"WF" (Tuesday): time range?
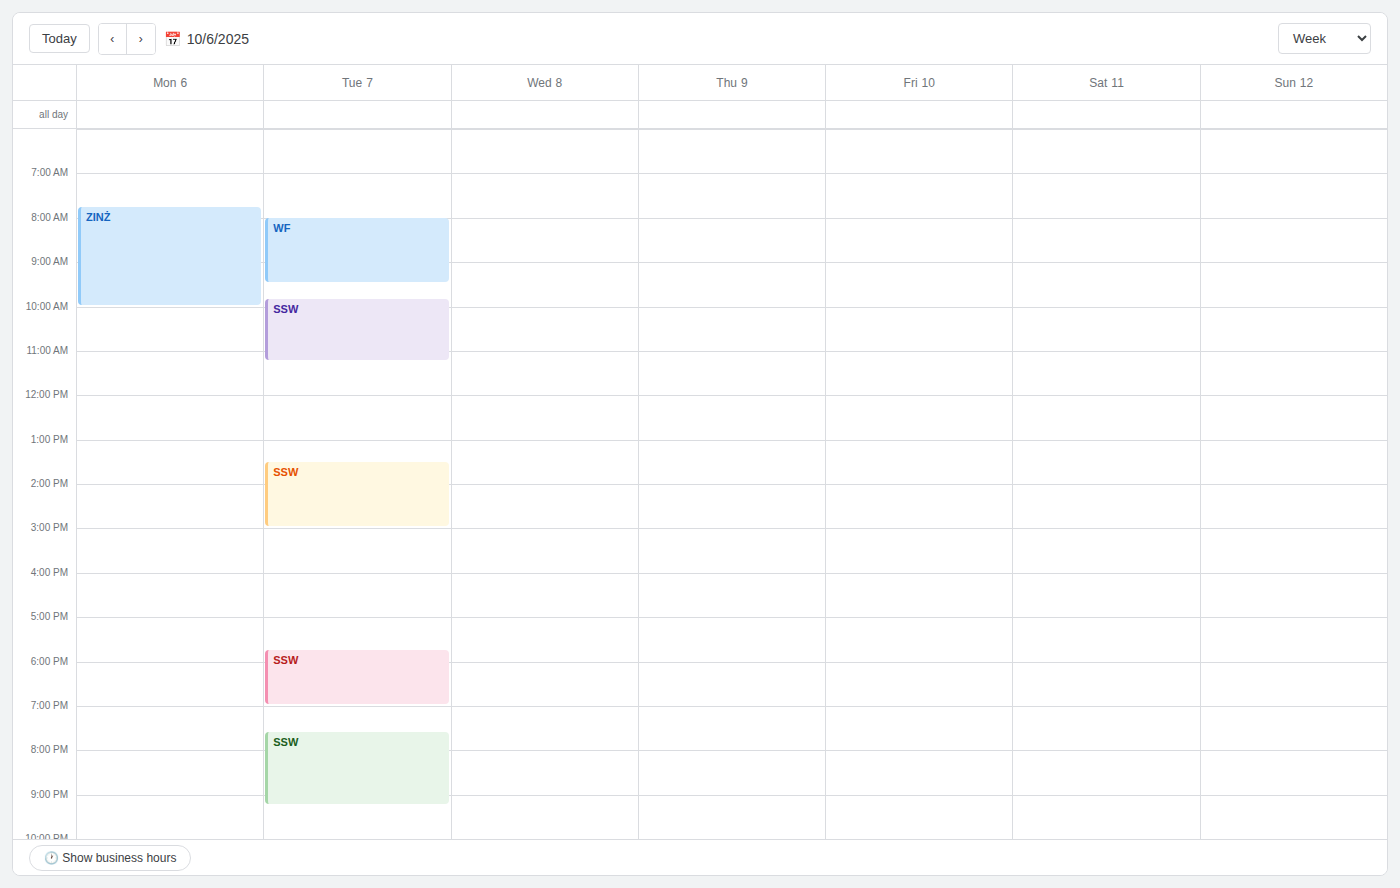
8:00 AM to 9:30 AM